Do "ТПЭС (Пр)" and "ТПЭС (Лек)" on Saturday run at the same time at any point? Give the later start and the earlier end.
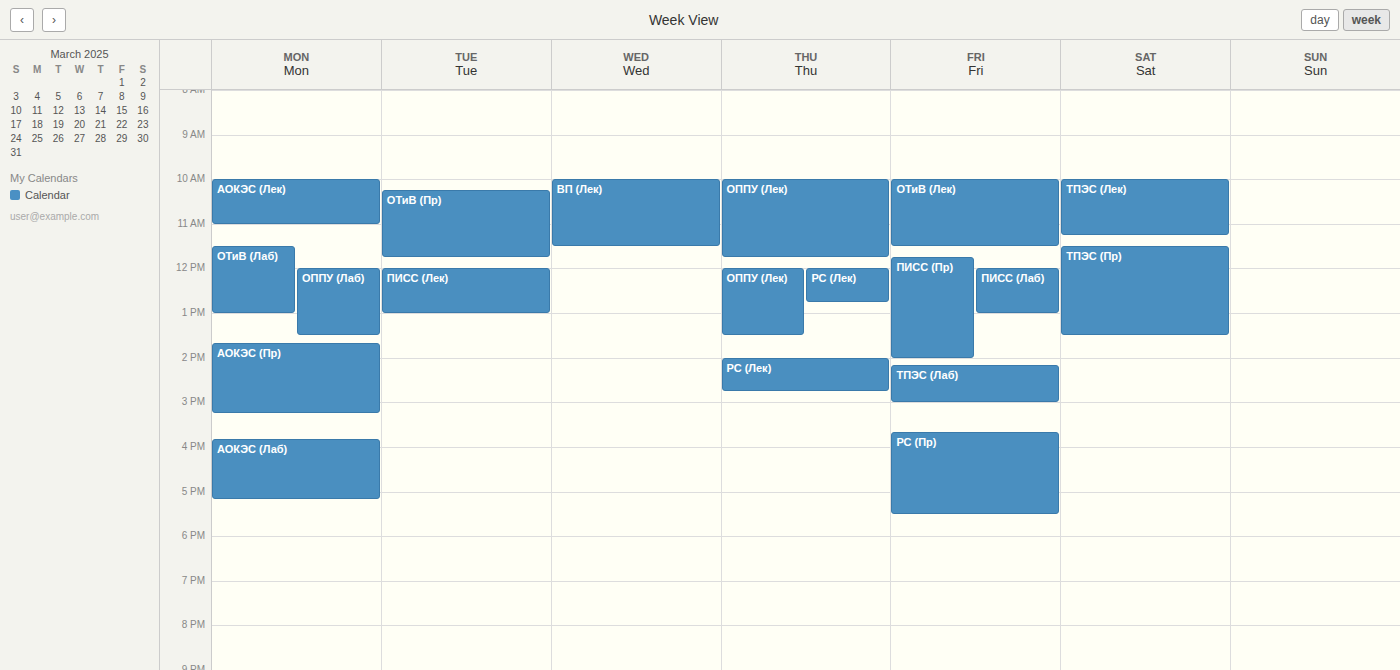
"ТПЭС (Лек)" ends at 11:15 AM and "ТПЭС (Пр)" starts at 11:30 AM -- no overlap.